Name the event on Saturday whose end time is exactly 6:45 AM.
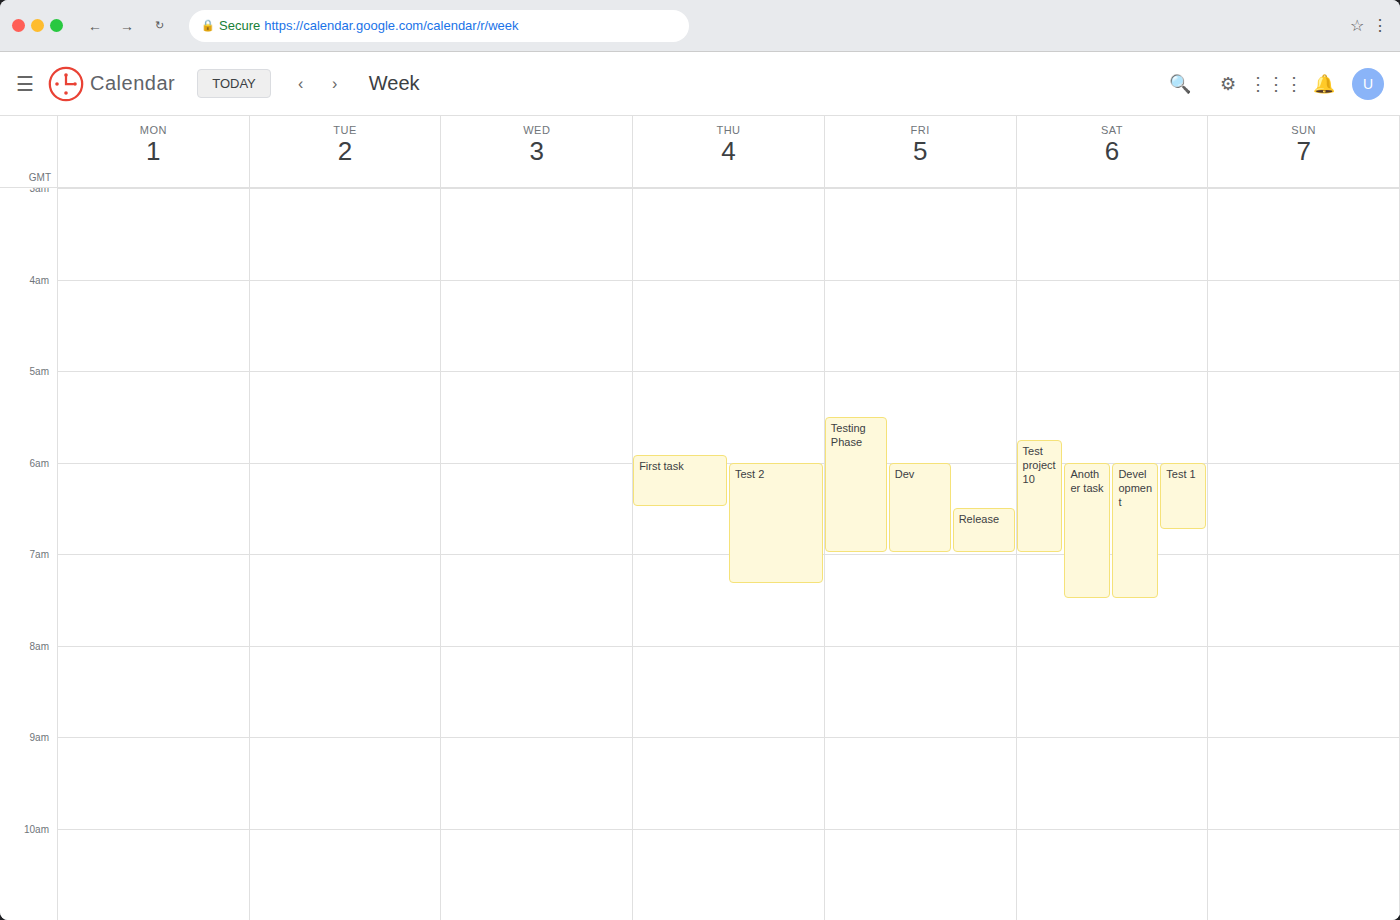
"Test 1"